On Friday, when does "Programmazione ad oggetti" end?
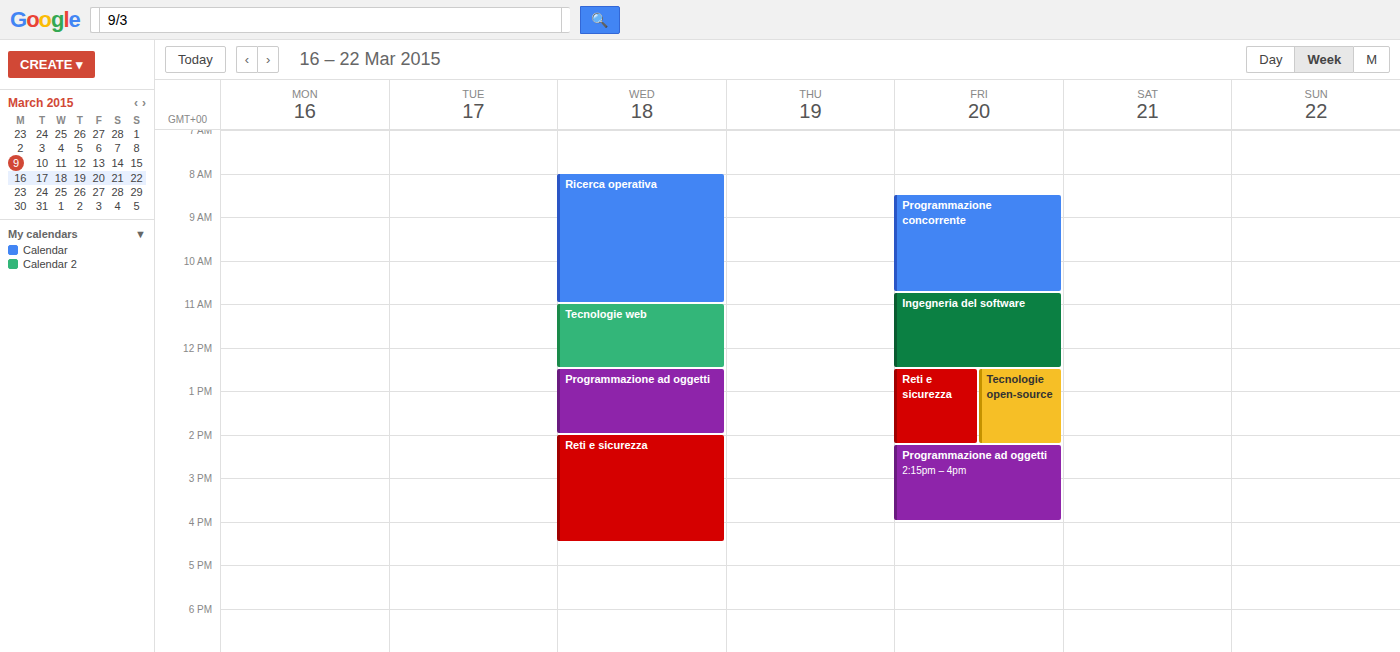
4:00 PM